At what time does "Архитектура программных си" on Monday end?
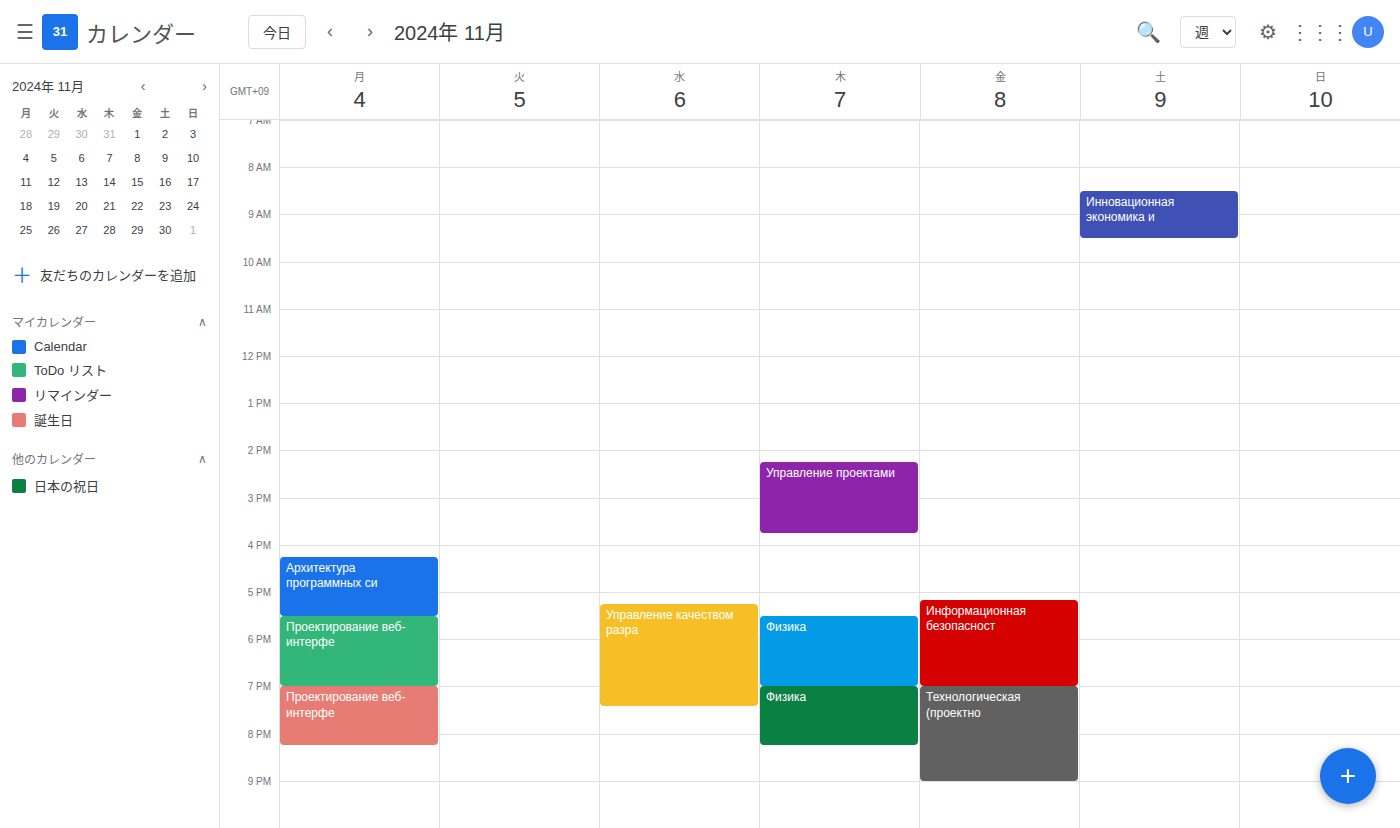
5:30 PM